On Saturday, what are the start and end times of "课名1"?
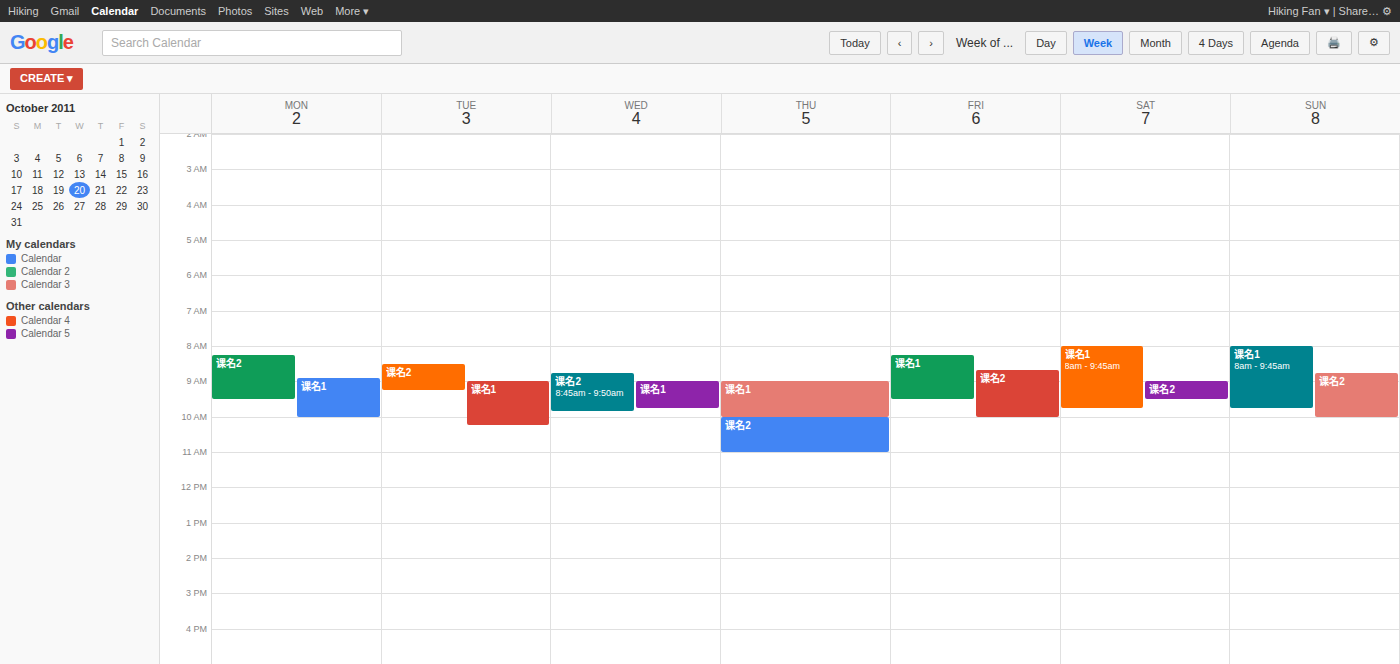
8:00 AM to 9:45 AM